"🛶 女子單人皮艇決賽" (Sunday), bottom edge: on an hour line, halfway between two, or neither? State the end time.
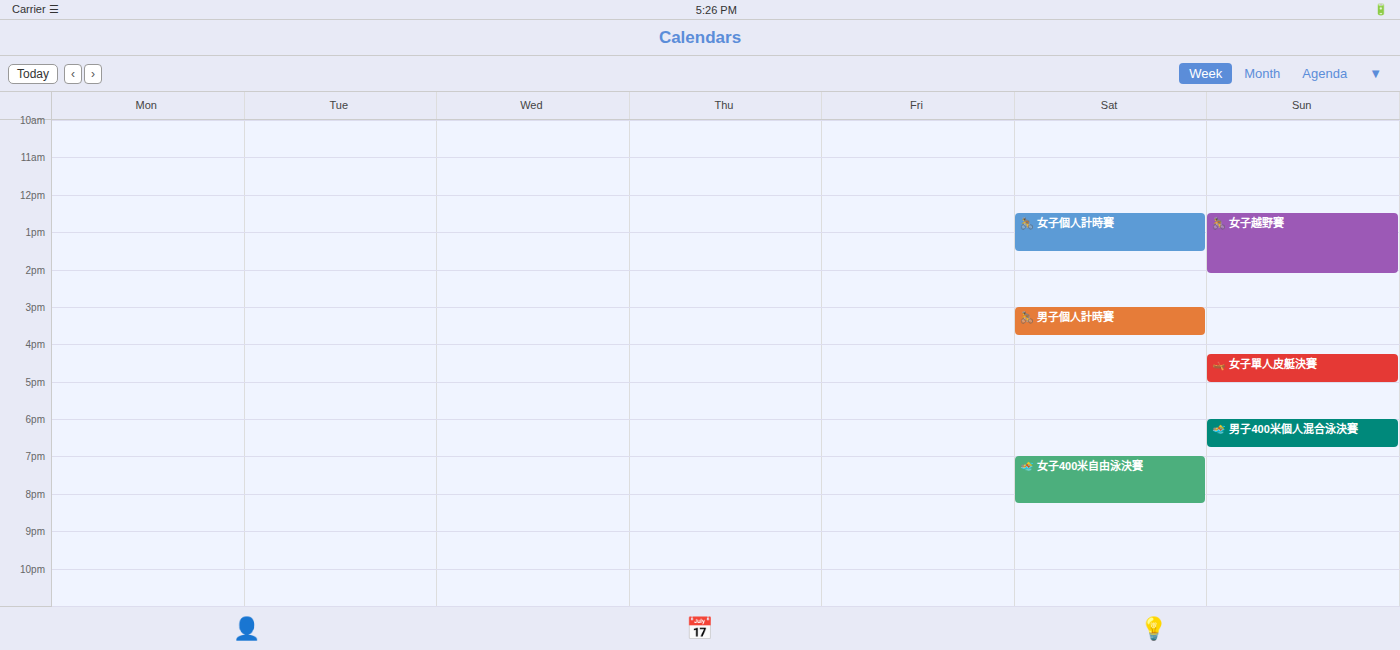
17:00 -- exactly on the 17:00 line.